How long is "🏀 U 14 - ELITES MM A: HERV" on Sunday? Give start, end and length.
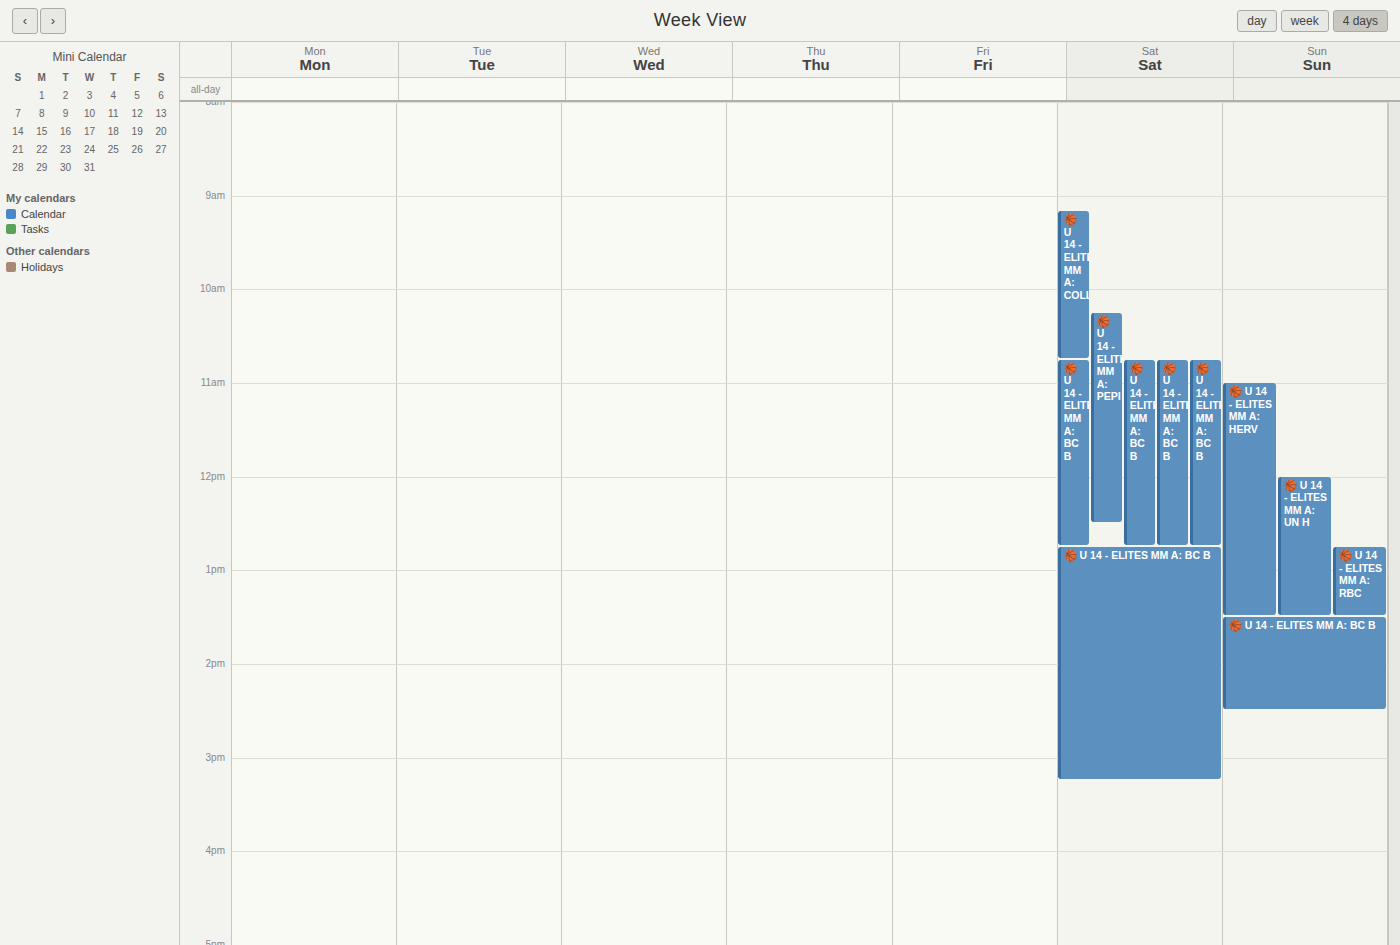
11:00 AM to 1:30 PM, 2 hours 30 minutes